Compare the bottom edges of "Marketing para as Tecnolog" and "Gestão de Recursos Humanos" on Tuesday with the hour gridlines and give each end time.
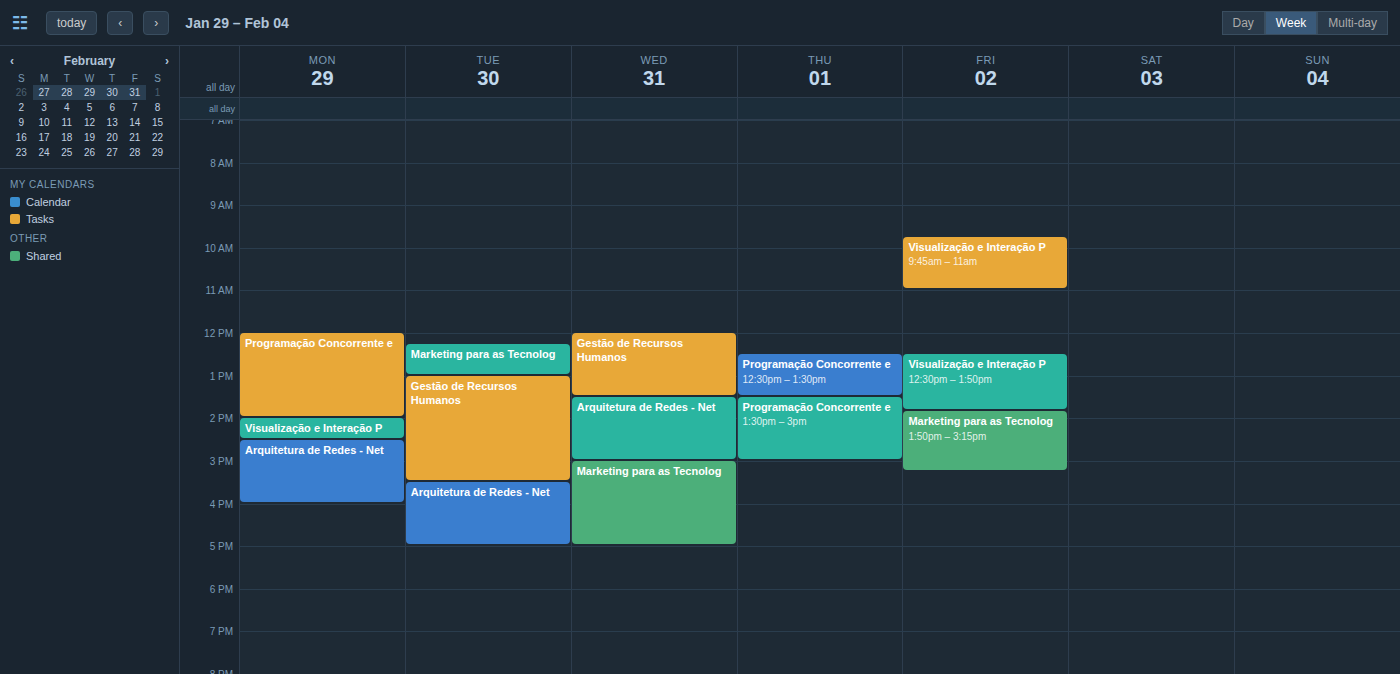
"Marketing para as Tecnolog": 1:00 PM, exactly on the 1 PM line. "Gestão de Recursos Humanos": 3:30 PM, halfway between the 3 PM and 4 PM lines.